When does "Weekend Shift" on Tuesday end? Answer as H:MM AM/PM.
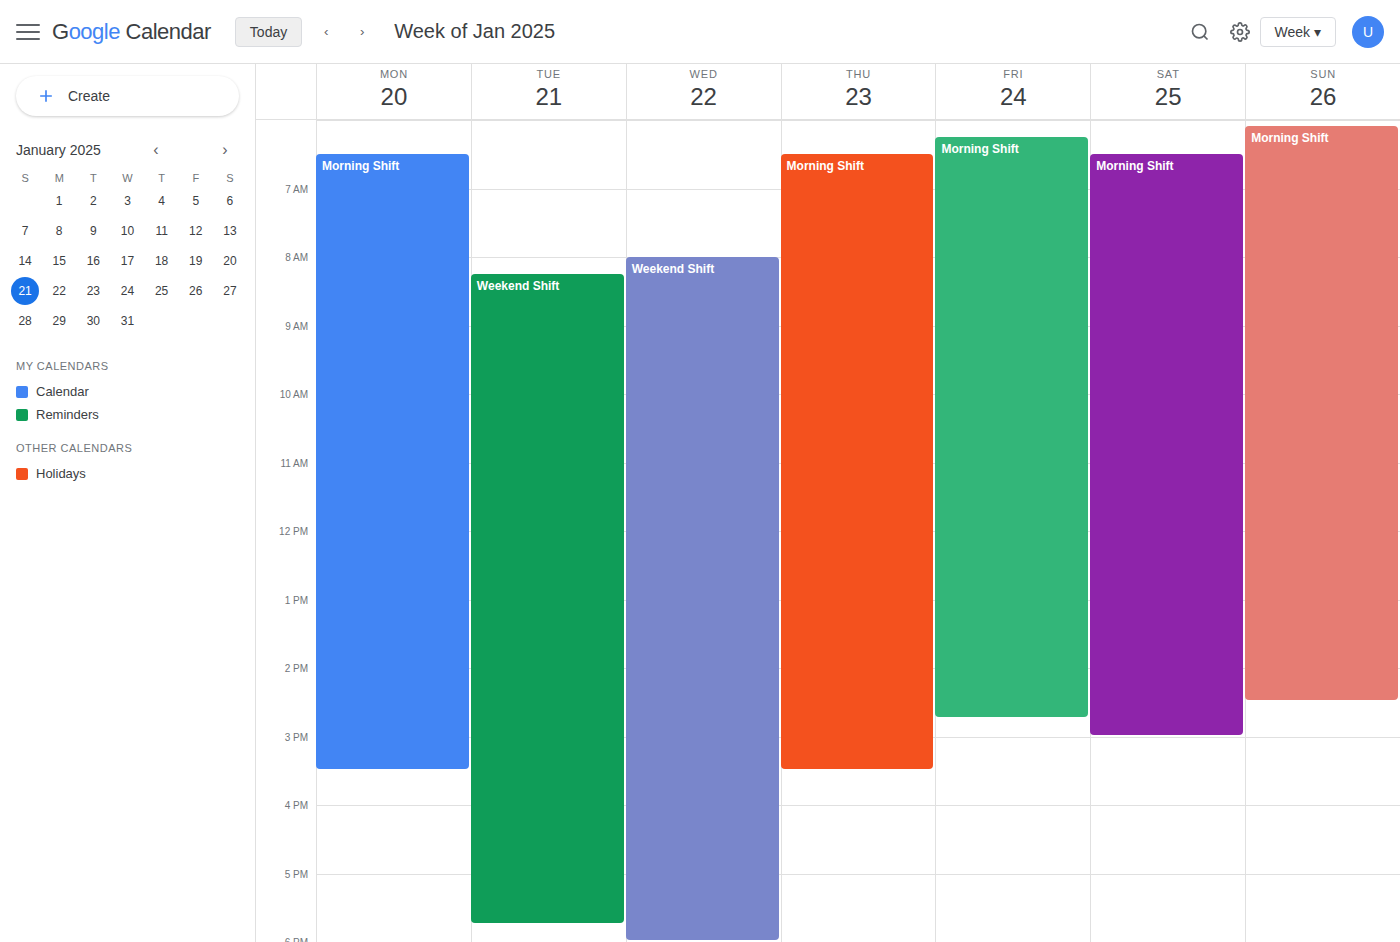
5:45 PM